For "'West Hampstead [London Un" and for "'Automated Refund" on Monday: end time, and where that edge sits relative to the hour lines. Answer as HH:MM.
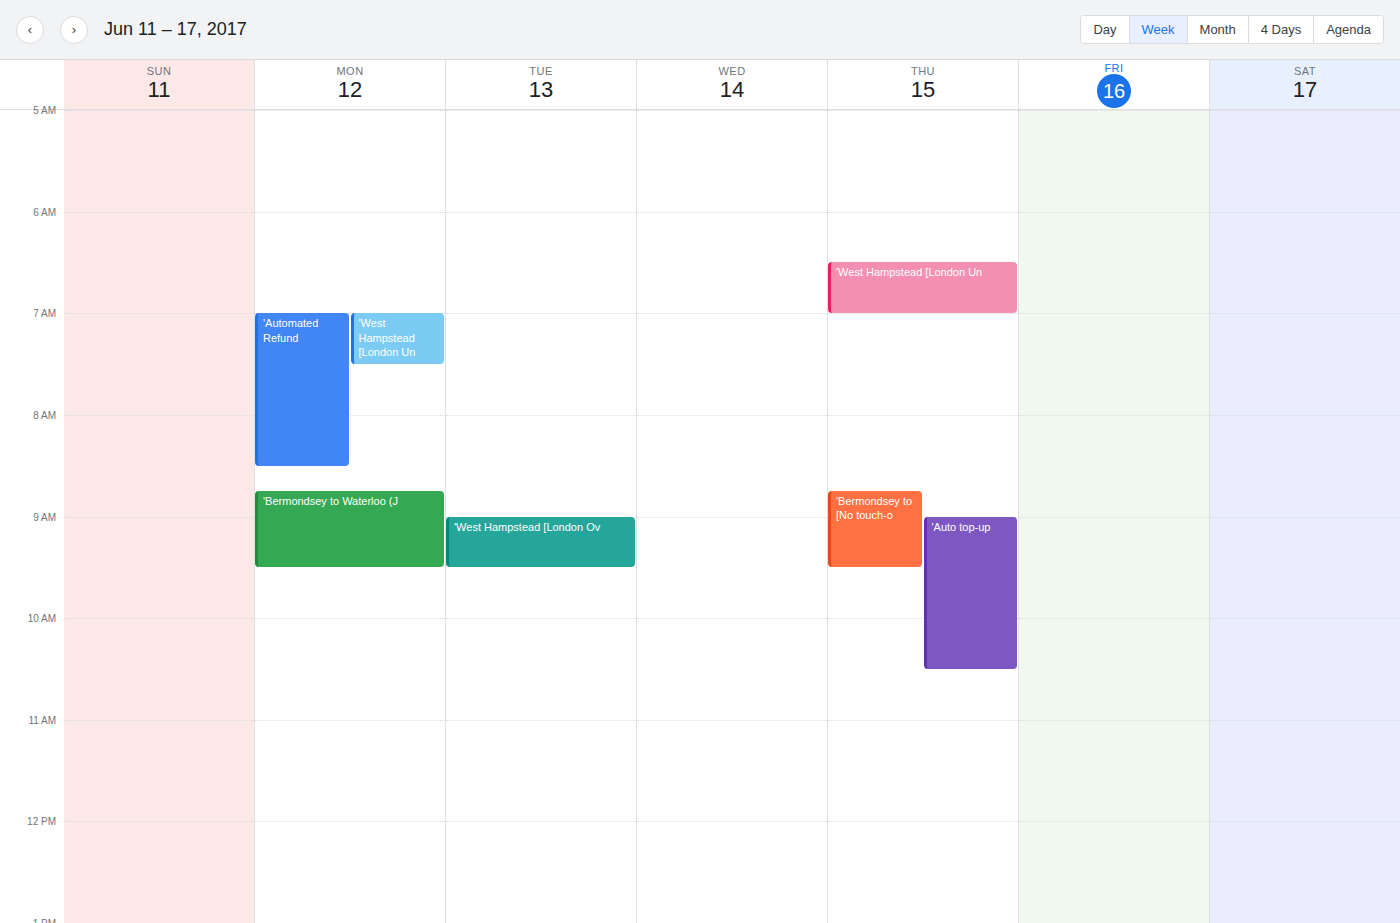
"'West Hampstead [London Un": 07:30, halfway between the 07:00 and 08:00 lines. "'Automated Refund": 08:30, halfway between the 08:00 and 09:00 lines.